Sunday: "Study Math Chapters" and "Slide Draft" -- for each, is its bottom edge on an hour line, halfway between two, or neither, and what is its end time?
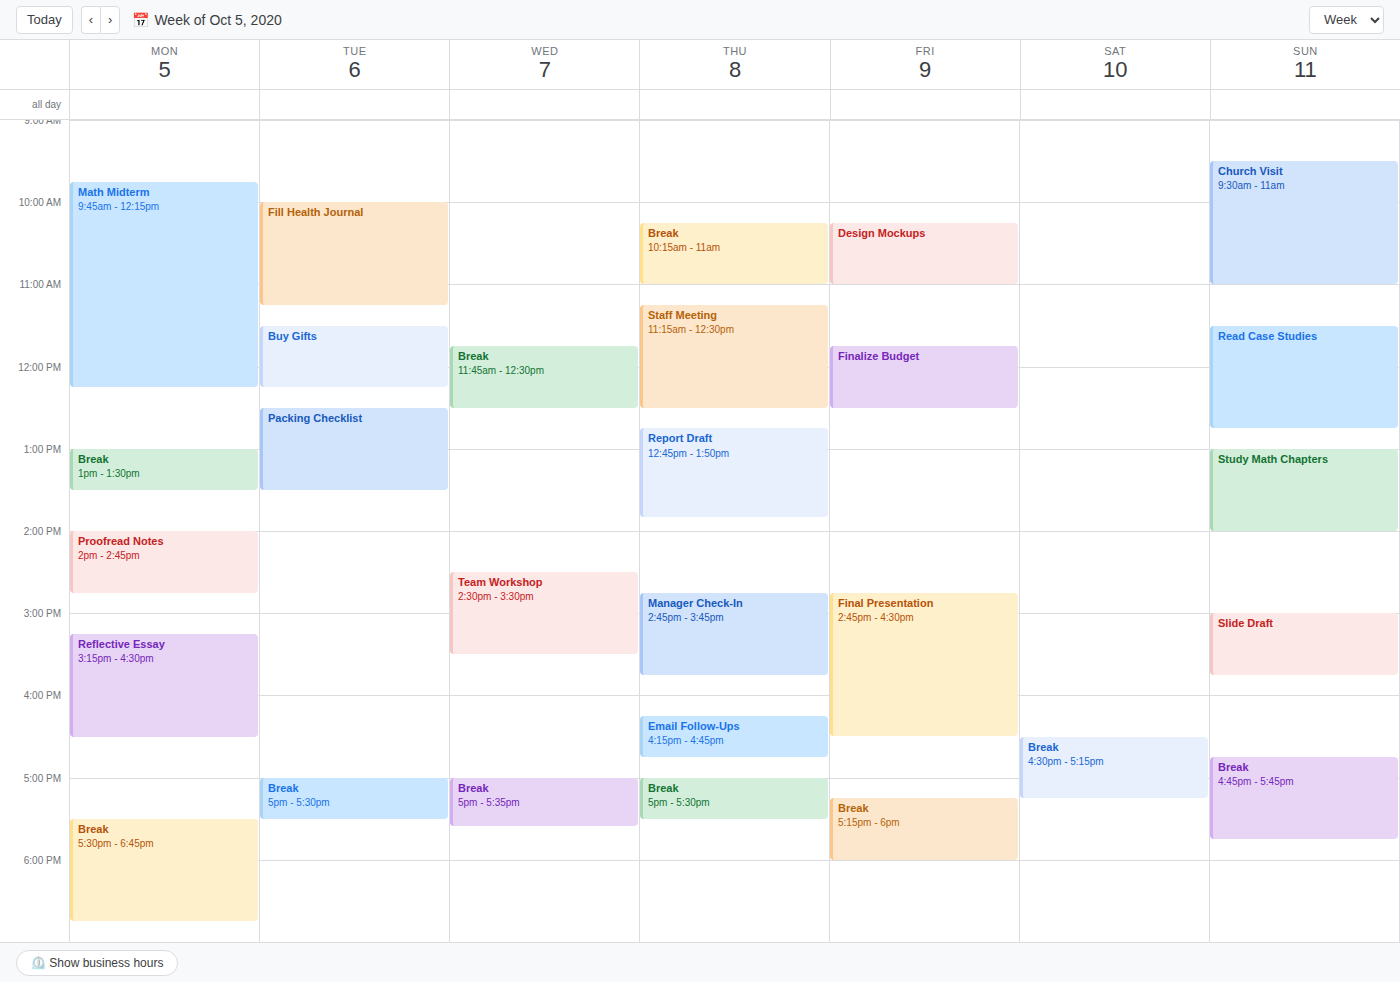
"Study Math Chapters": 2:00 PM, exactly on the 2 PM line. "Slide Draft": 3:45 PM, neither: three quarters of the way from the 3 PM line to the 4 PM line.